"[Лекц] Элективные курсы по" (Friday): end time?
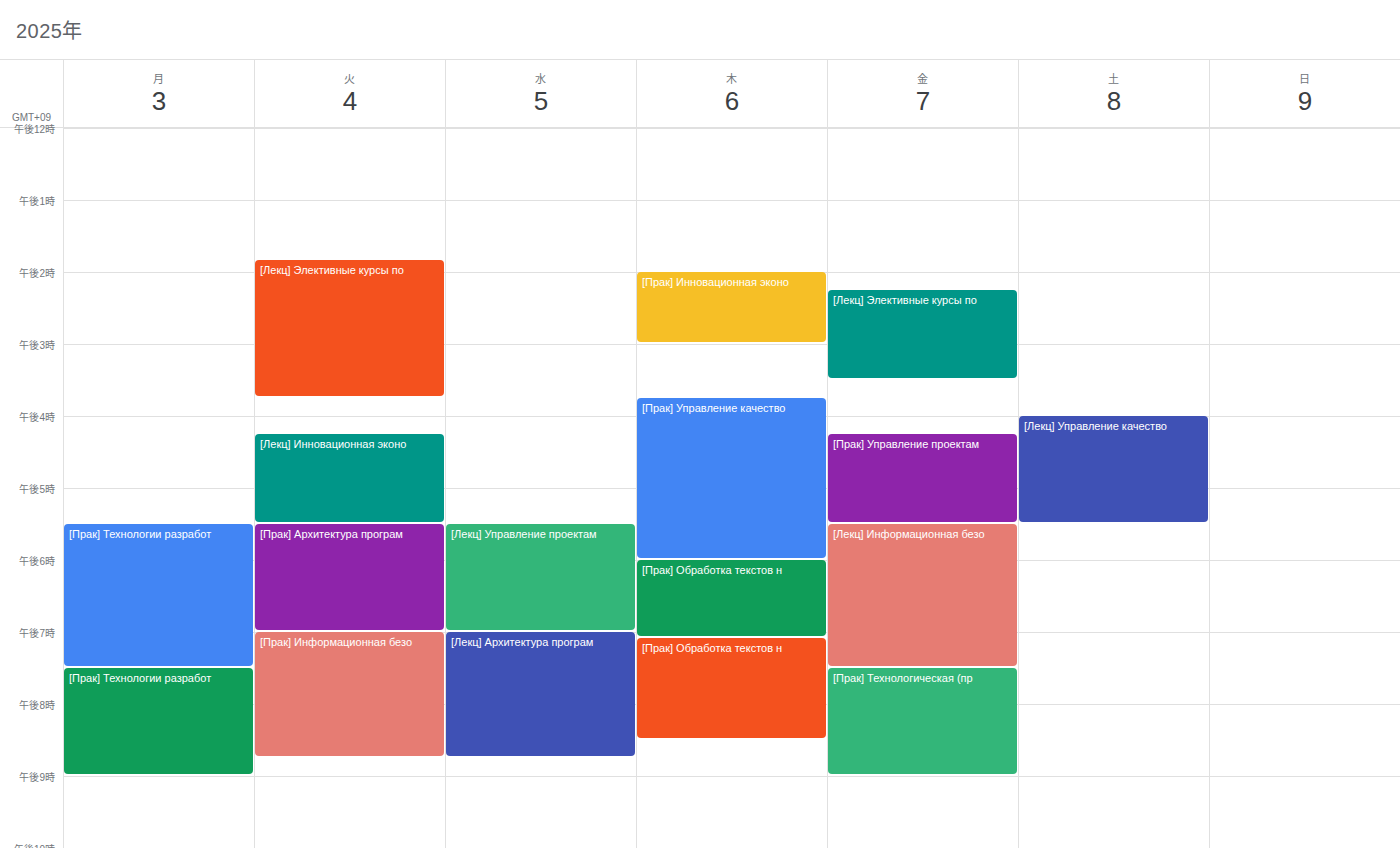
15:30